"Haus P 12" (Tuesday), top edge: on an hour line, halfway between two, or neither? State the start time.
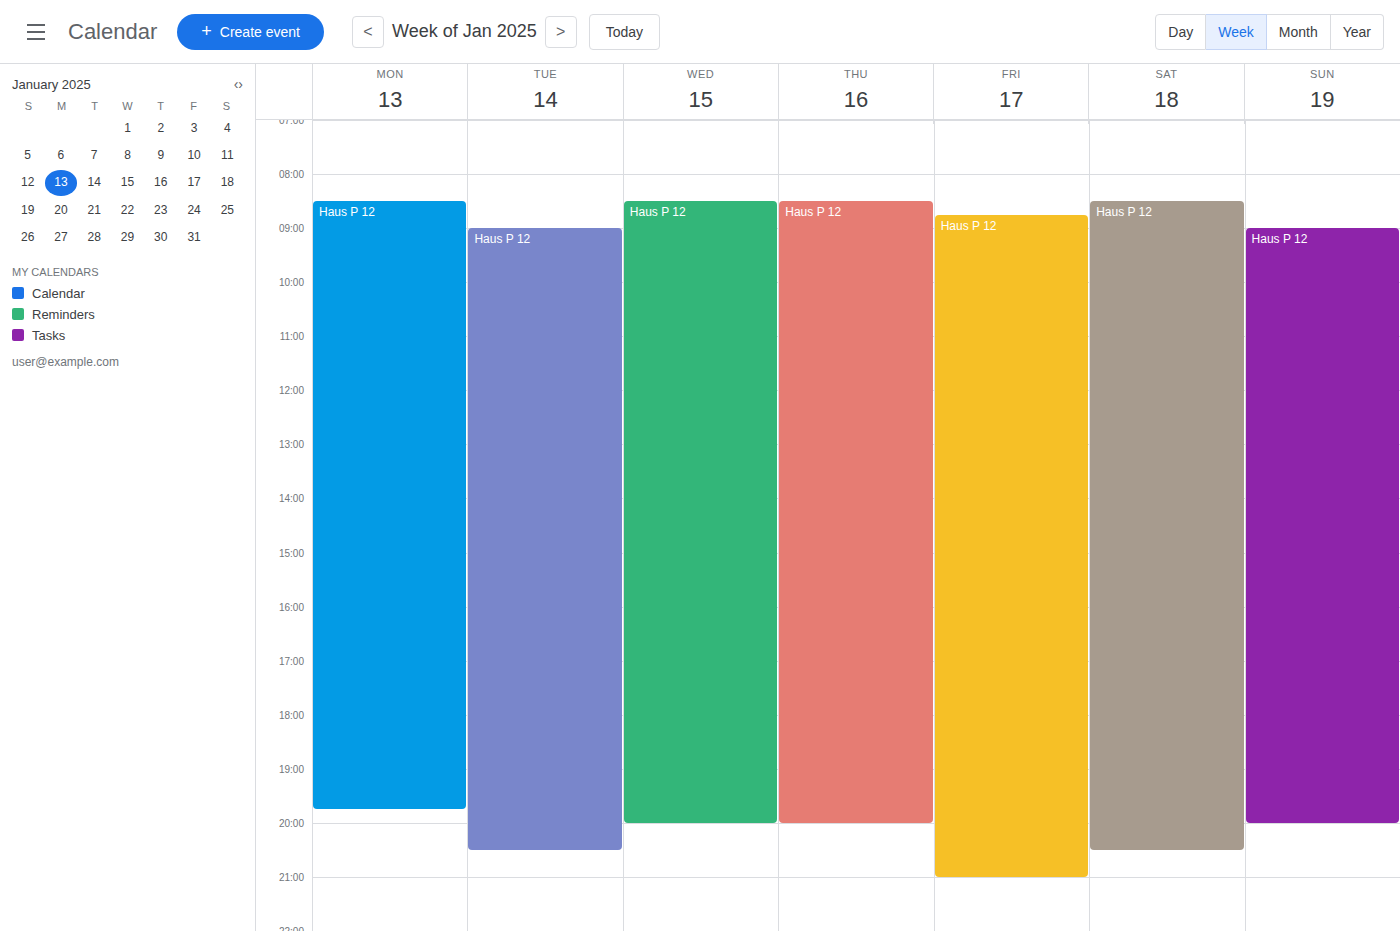
9:00 AM -- exactly on the 9 AM line.